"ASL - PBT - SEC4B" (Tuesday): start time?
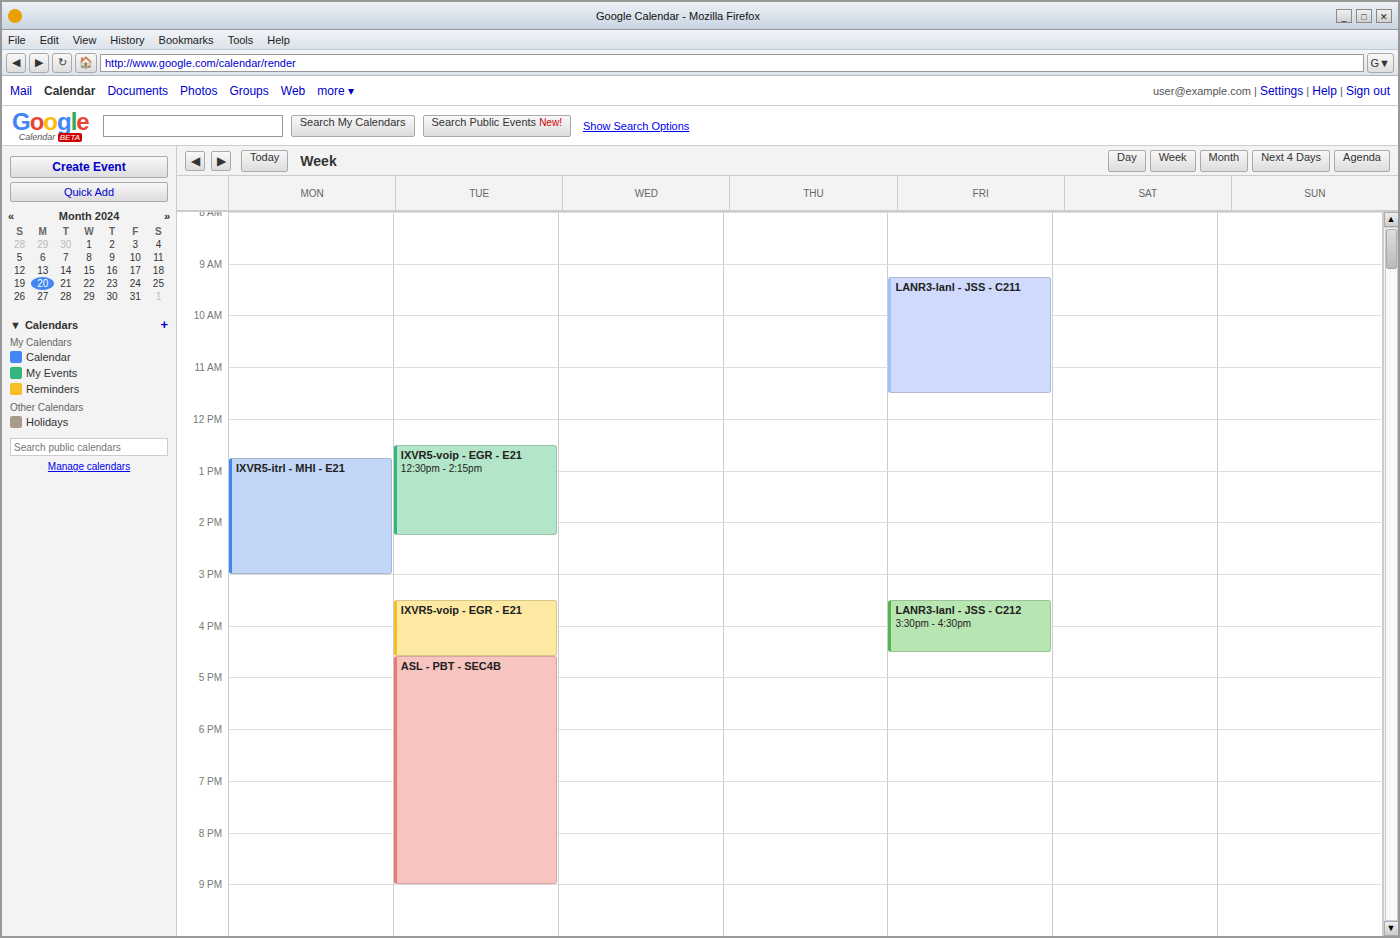
4:35 PM